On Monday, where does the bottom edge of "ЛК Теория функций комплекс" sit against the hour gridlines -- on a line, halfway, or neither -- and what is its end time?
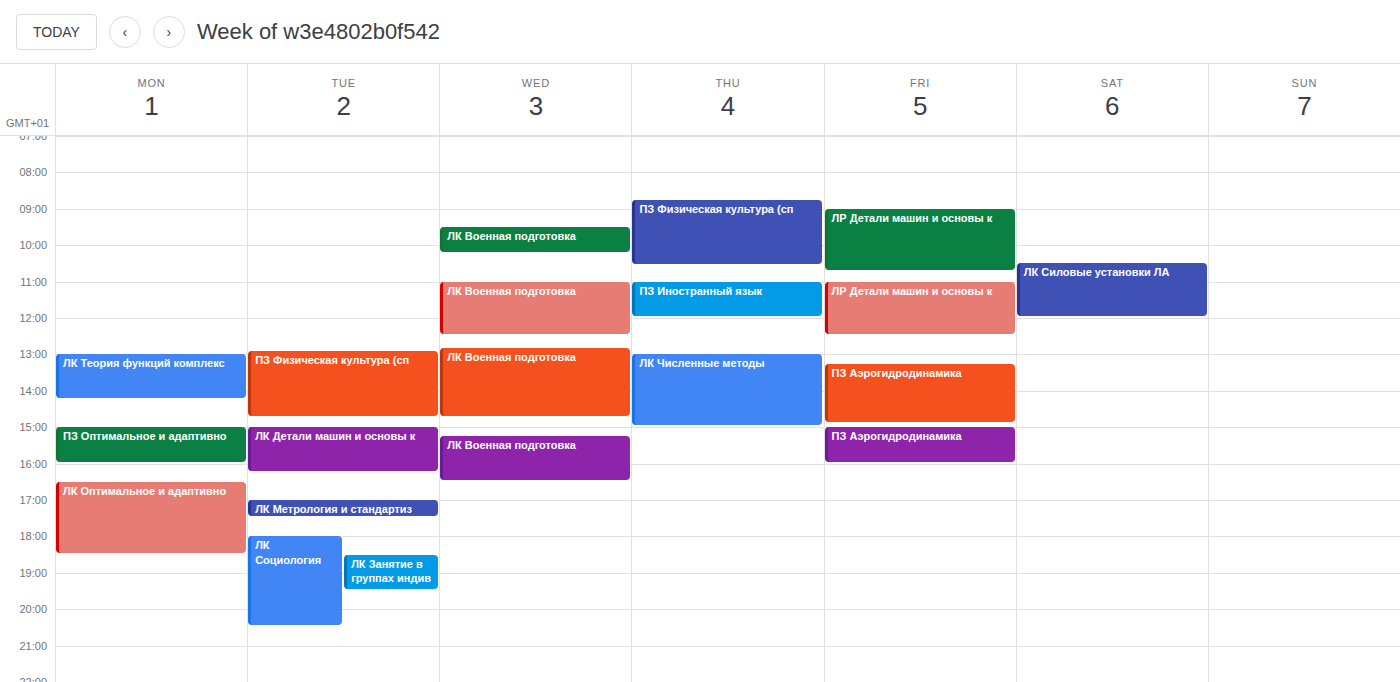
14:15 -- neither: a quarter of the way from the 14:00 line to the 15:00 line.